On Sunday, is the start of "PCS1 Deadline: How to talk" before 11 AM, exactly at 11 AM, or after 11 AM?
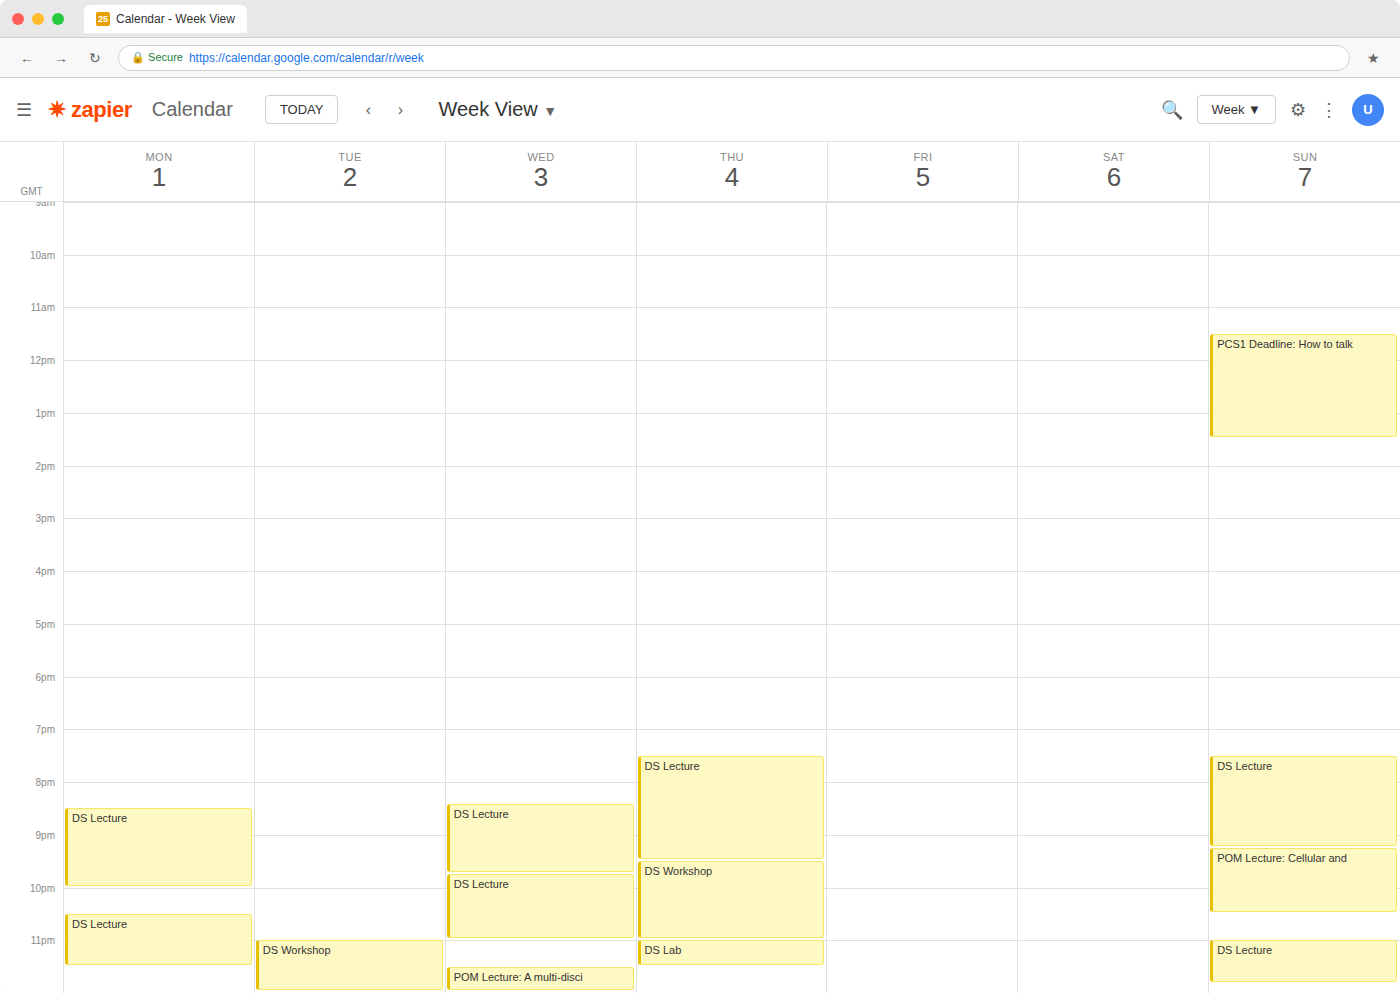
11:30 AM -- after 11 AM, 30 minutes below the 11 AM line.